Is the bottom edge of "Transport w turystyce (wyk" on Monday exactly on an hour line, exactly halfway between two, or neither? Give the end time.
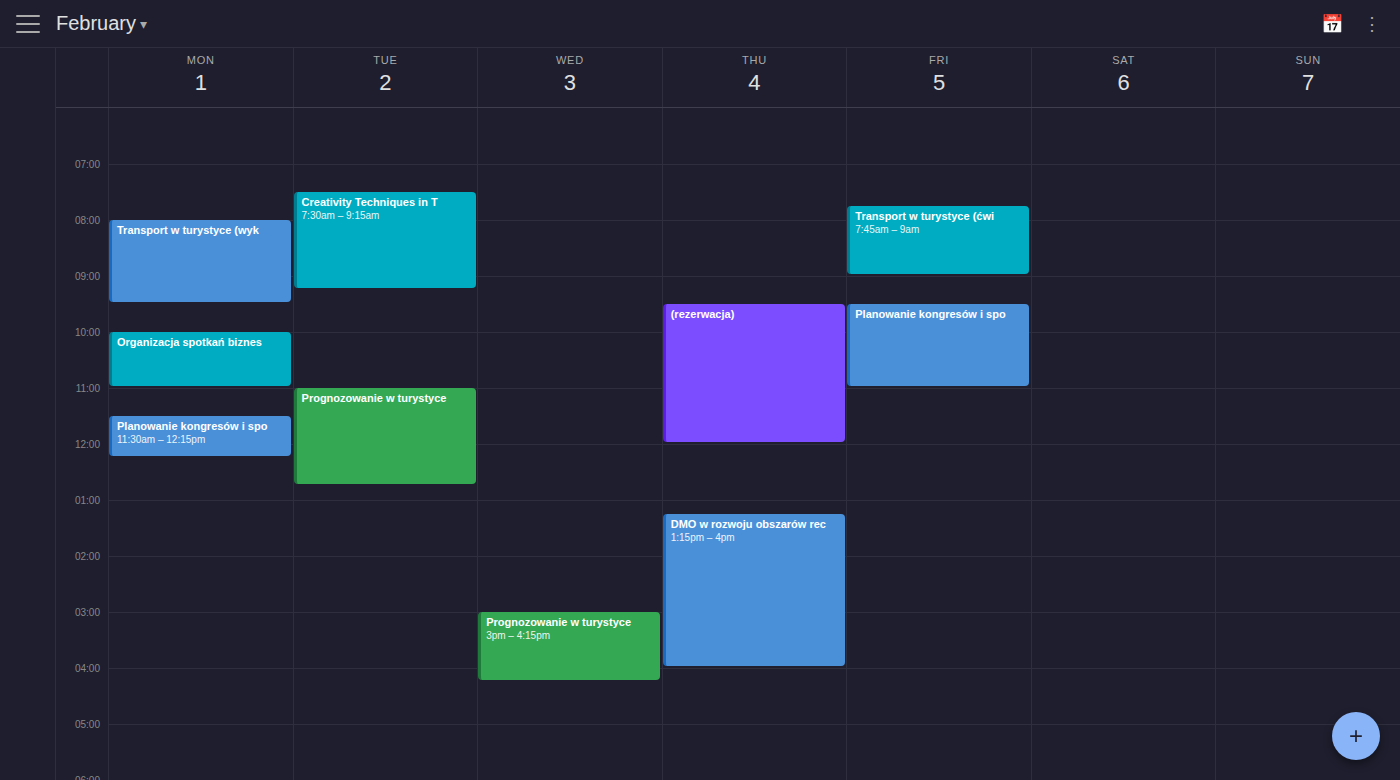
9:30 AM -- halfway between the 9 AM and 10 AM lines.